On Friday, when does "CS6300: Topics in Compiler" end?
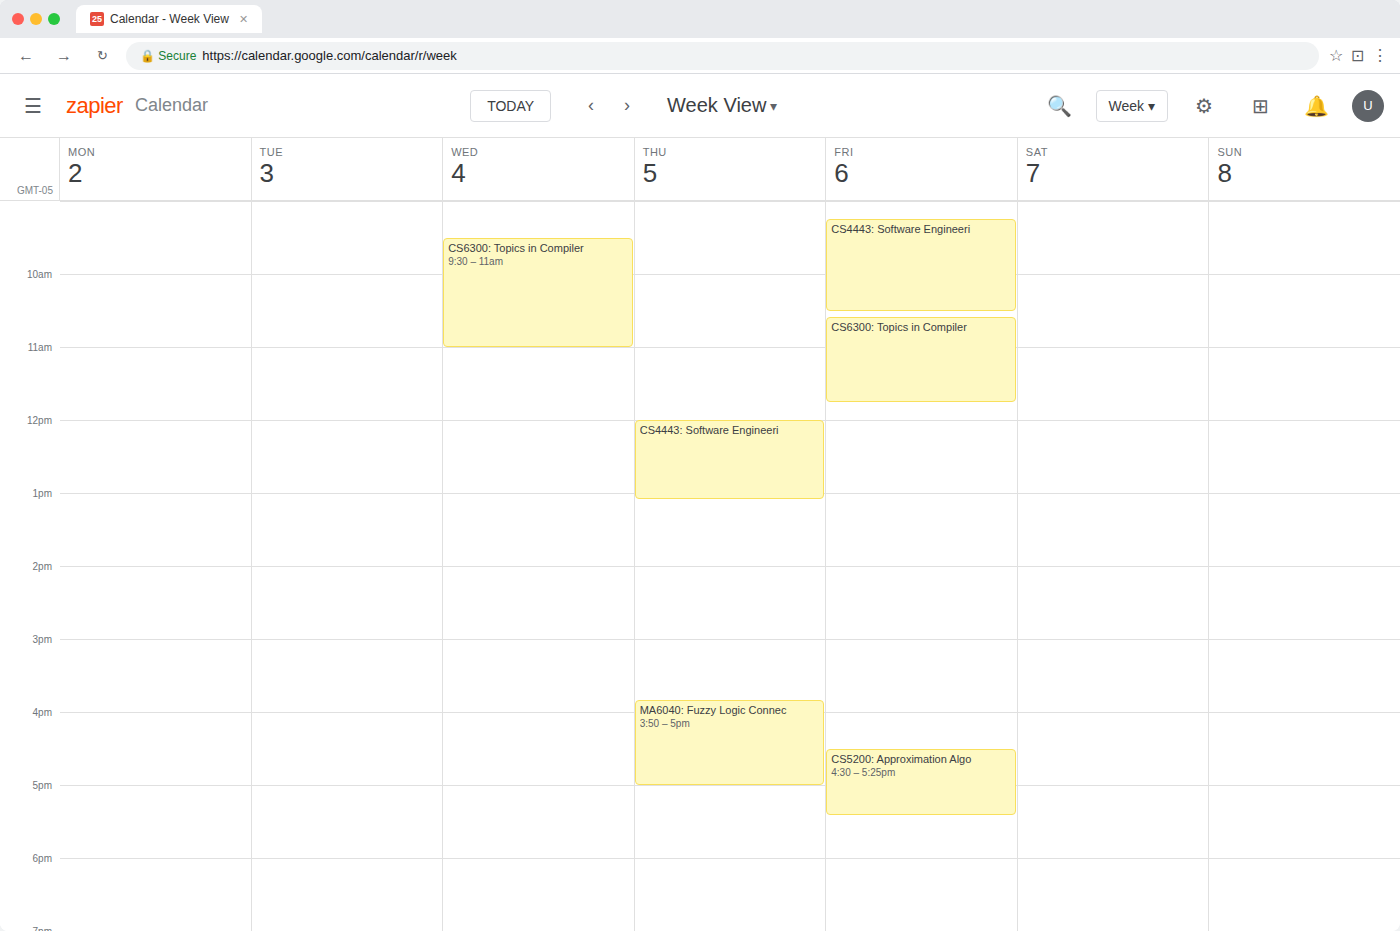
11:45 AM